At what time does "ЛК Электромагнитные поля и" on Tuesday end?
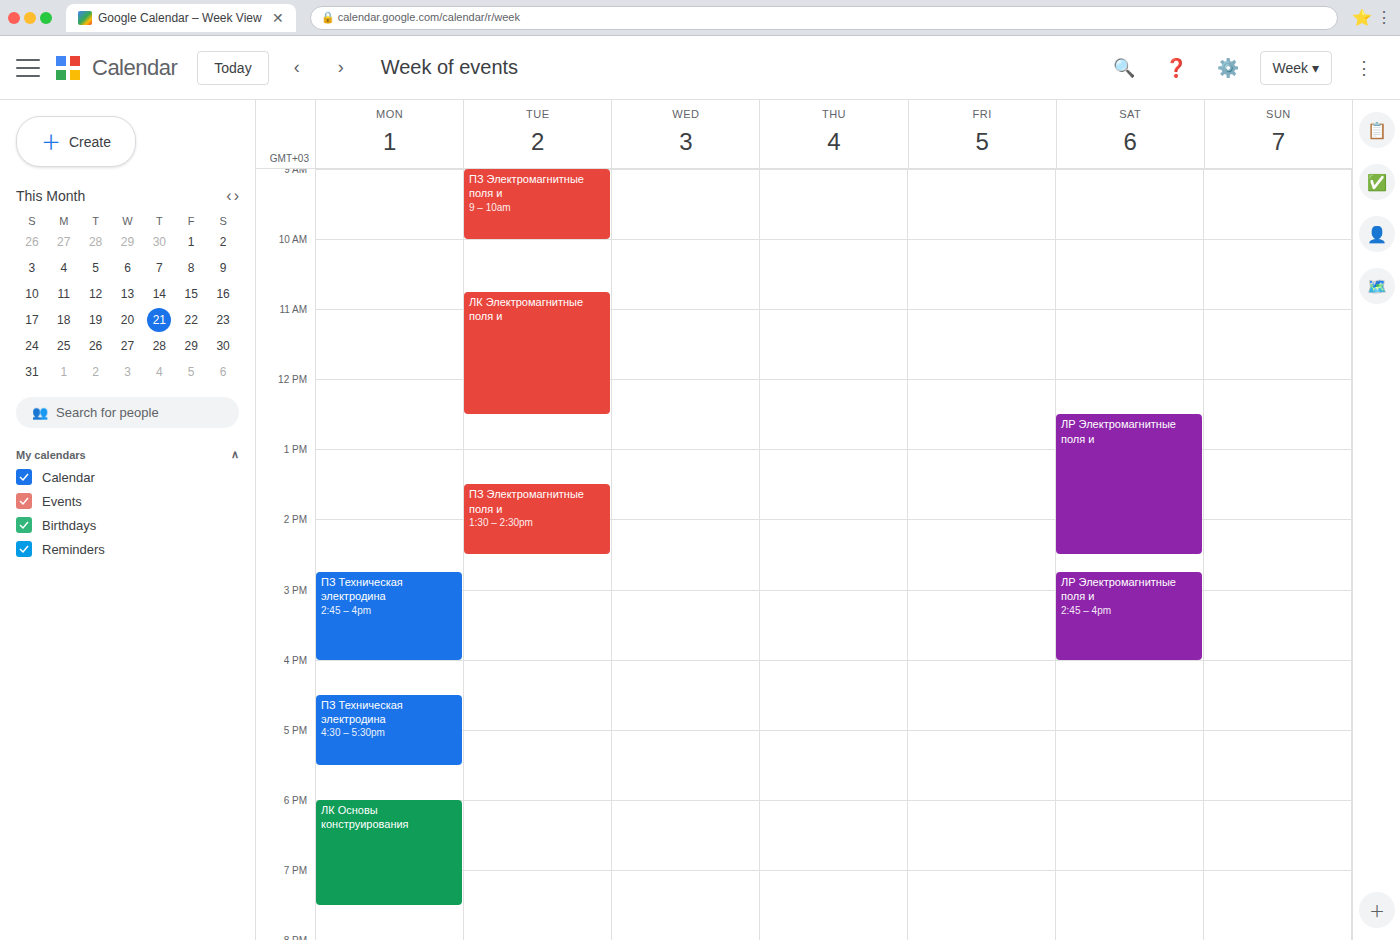
12:30 PM